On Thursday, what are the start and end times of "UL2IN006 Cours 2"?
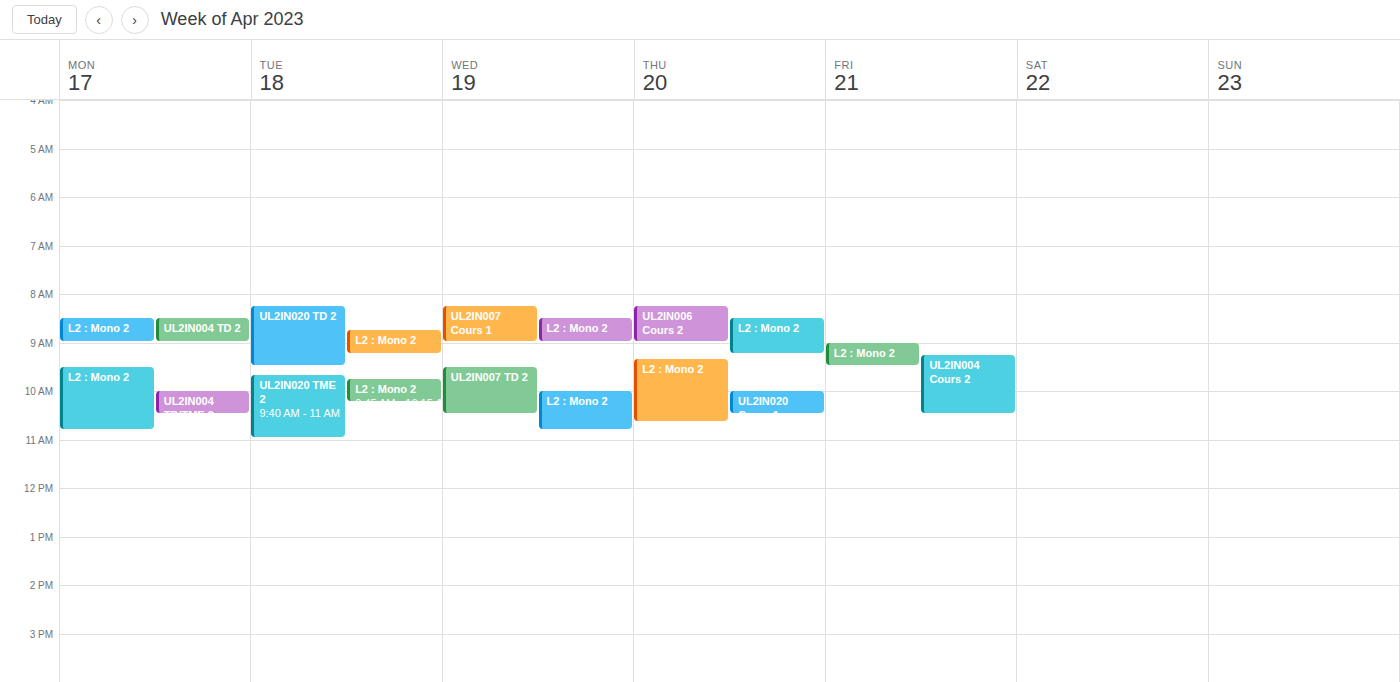
8:15 AM to 9:00 AM